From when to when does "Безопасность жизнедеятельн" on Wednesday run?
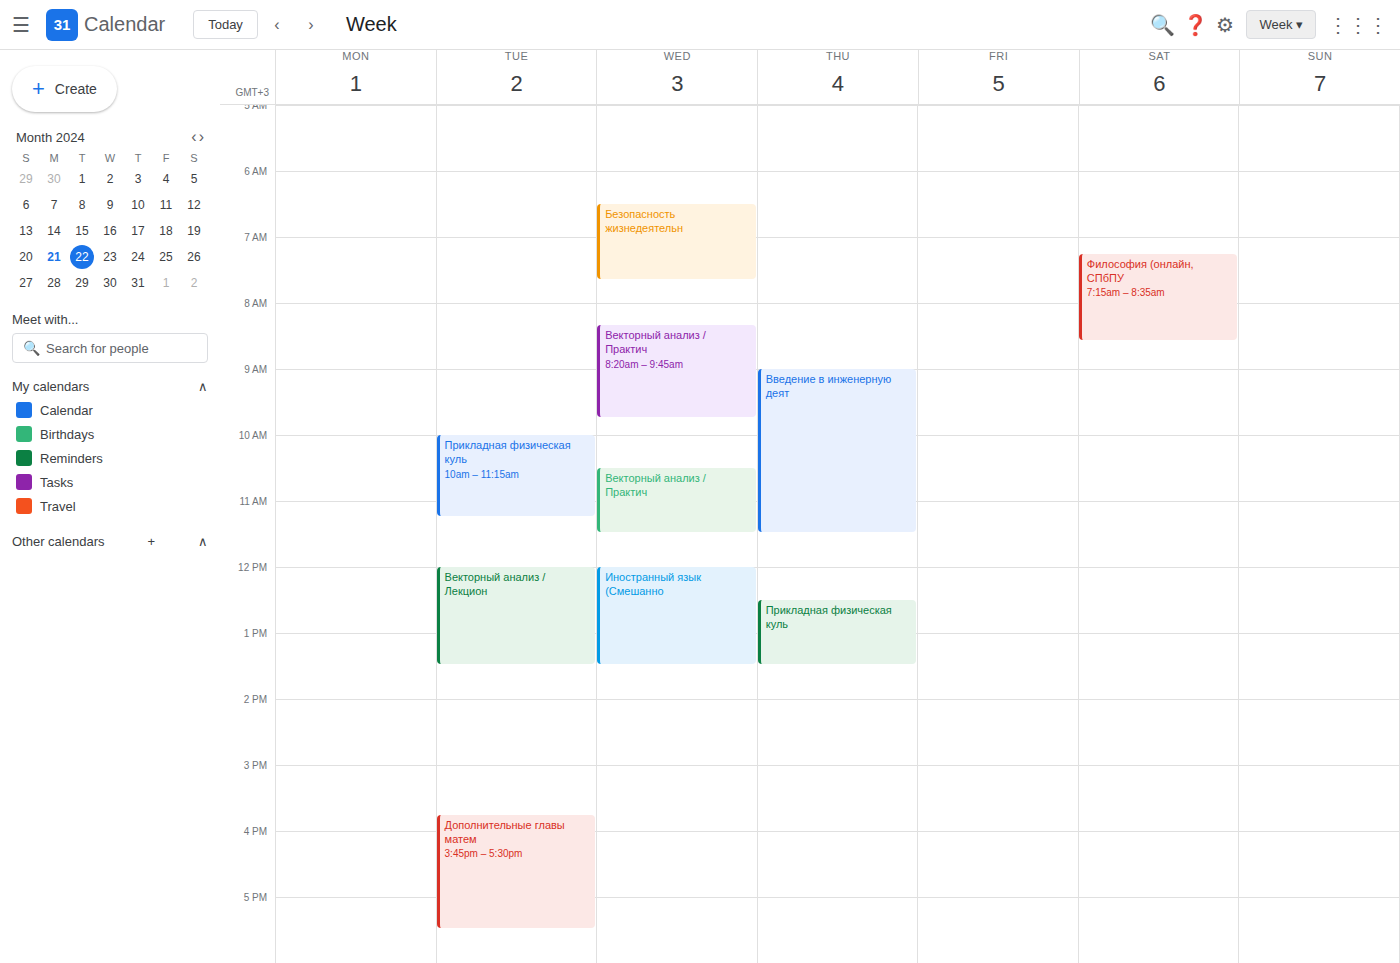
6:30 AM to 7:40 AM